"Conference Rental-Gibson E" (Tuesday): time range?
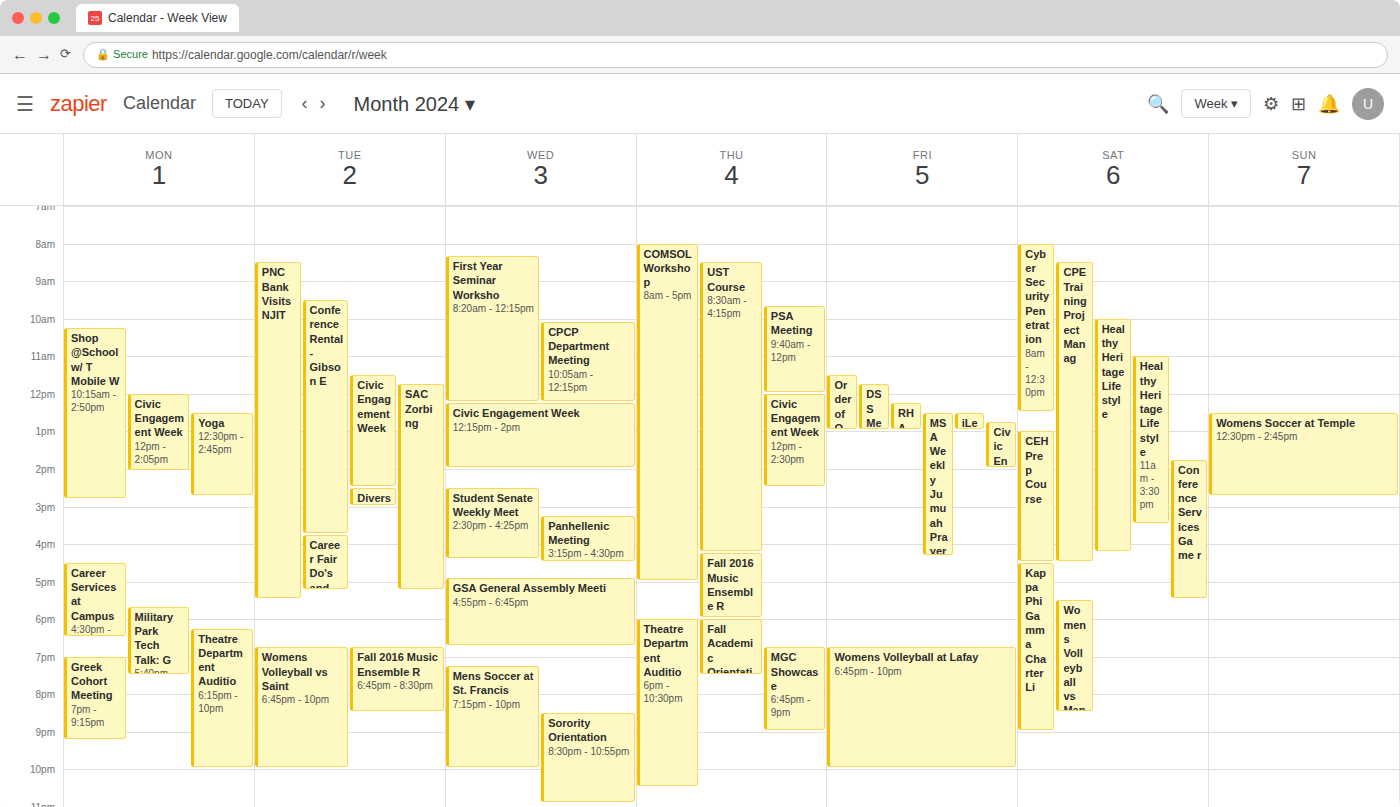
9:30 AM to 3:45 PM